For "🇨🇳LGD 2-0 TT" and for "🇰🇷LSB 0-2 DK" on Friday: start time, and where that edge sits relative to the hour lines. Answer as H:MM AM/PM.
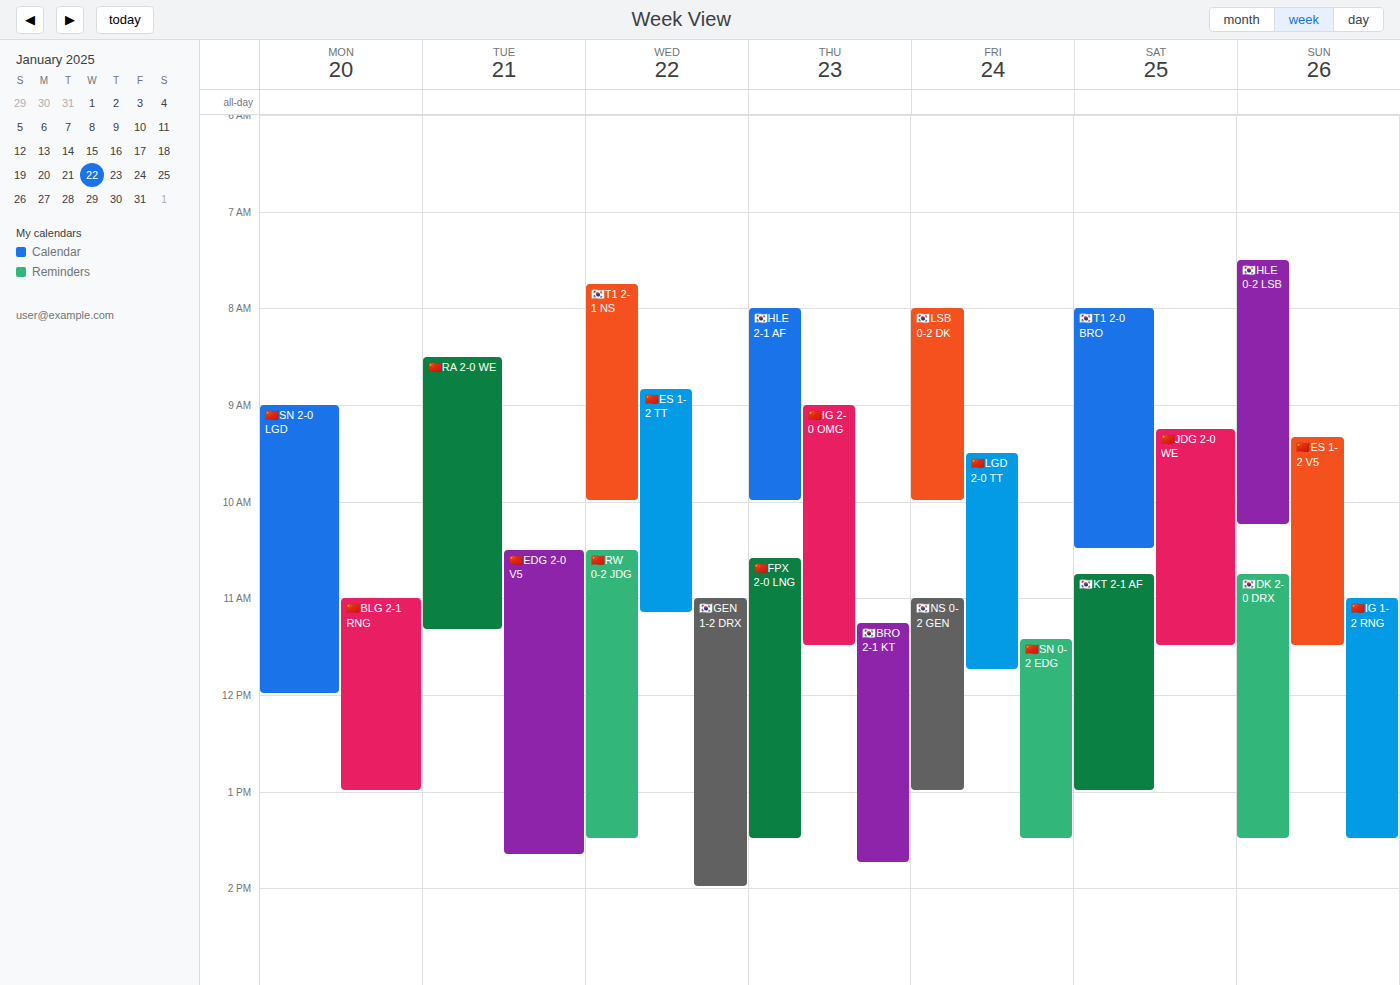
"🇨🇳LGD 2-0 TT": 9:30 AM, halfway between the 9 AM and 10 AM lines. "🇰🇷LSB 0-2 DK": 8:00 AM, exactly on the 8 AM line.